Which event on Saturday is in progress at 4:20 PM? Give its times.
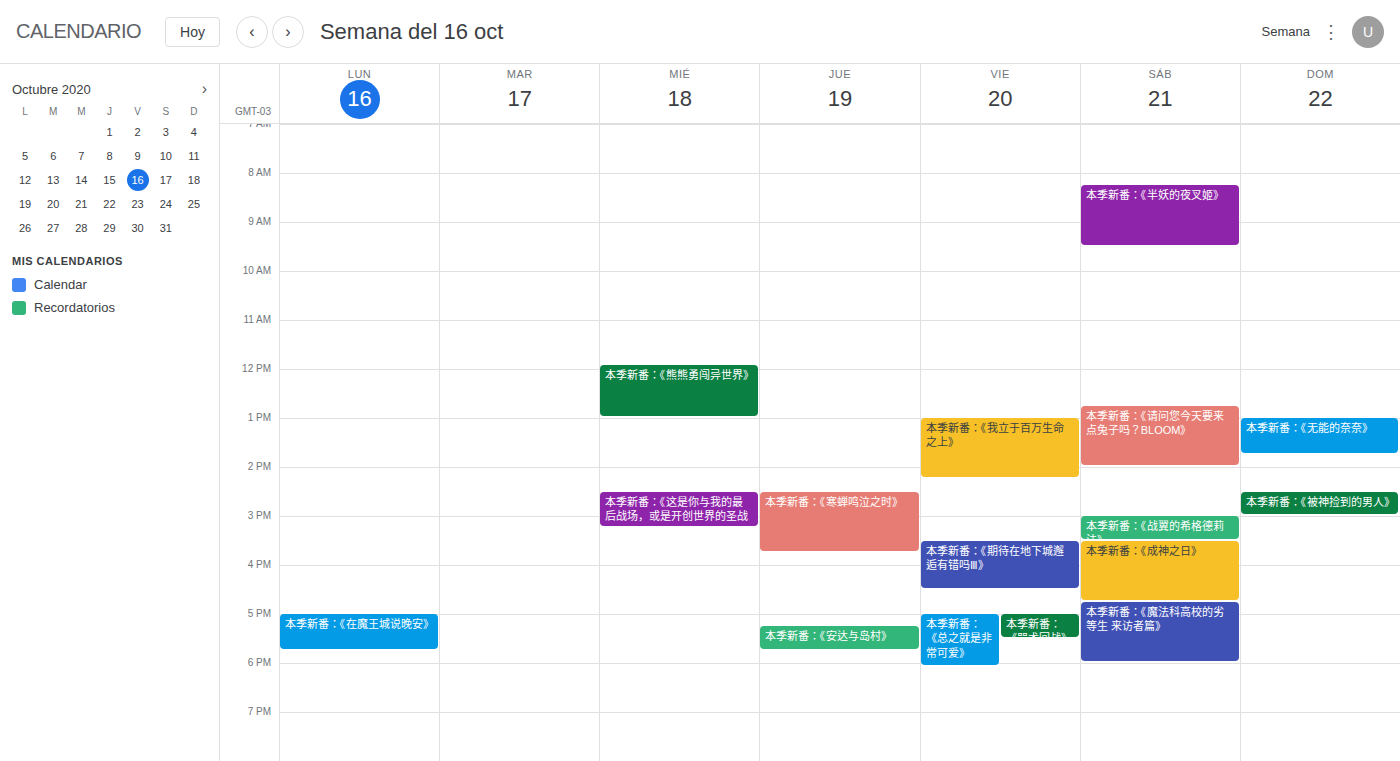
"本季新番：《成神之日》", 3:30 PM to 4:45 PM